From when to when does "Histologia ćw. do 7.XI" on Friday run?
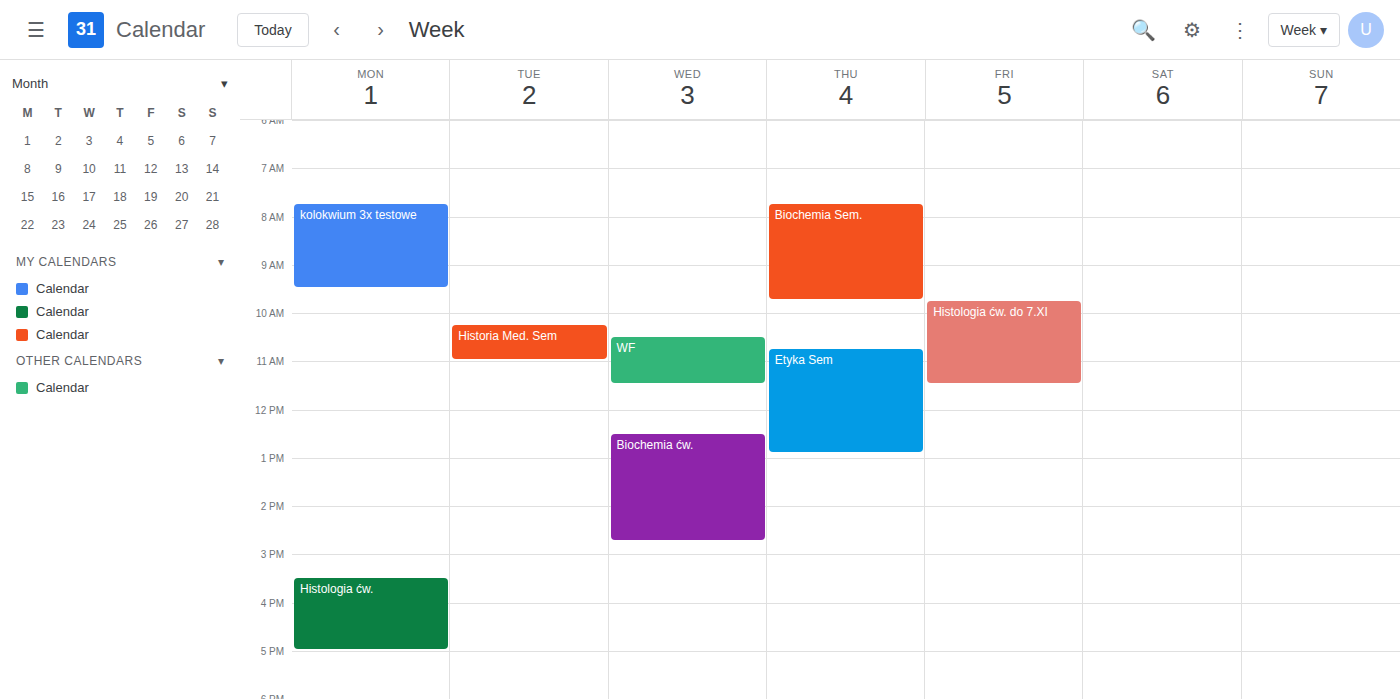
9:45 AM to 11:30 AM